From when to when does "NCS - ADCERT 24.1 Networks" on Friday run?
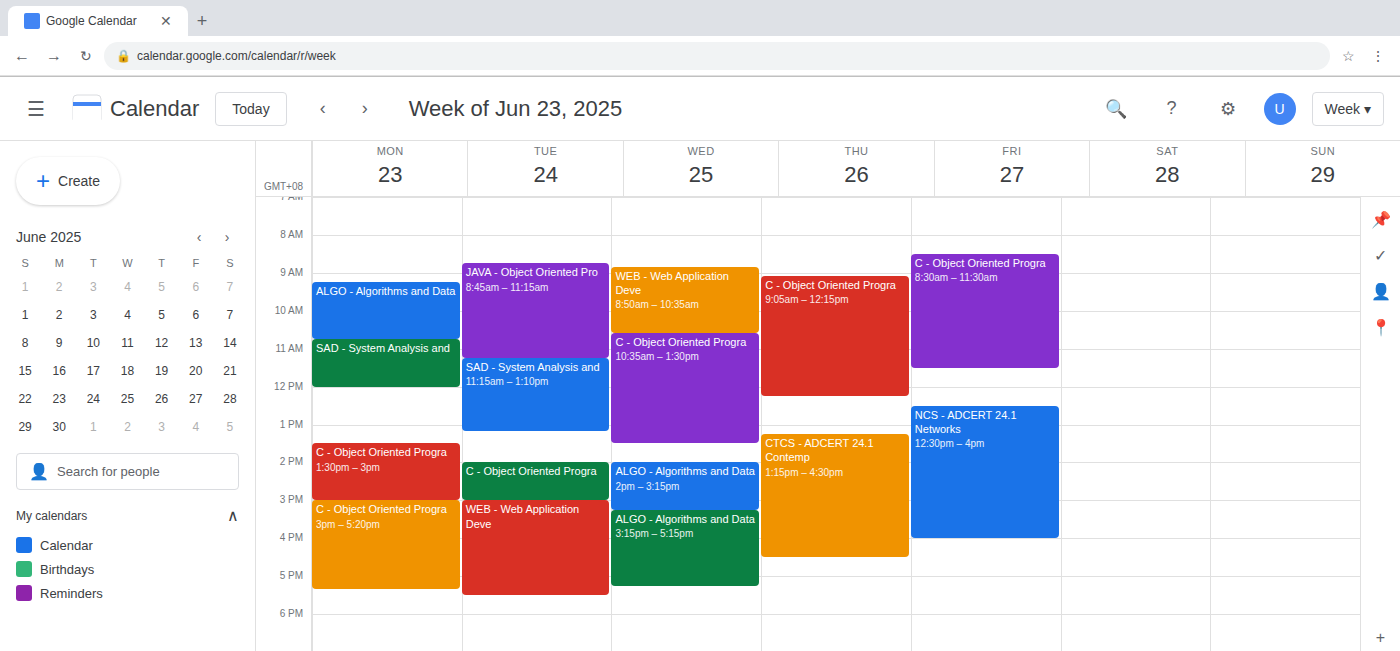
12:30 PM to 4:00 PM